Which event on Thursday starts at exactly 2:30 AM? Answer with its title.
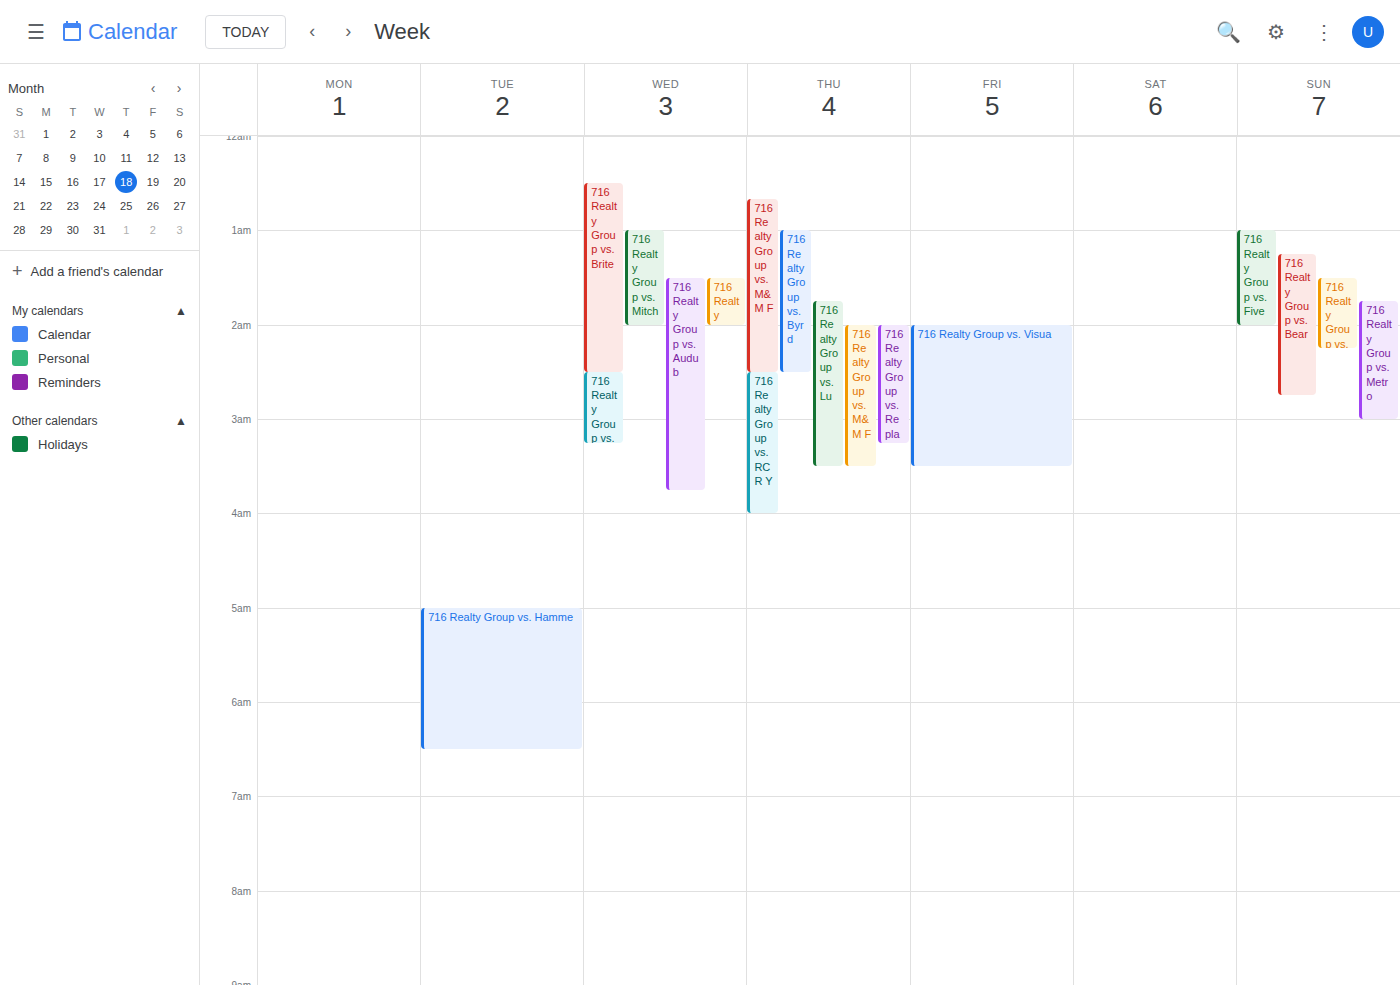
"716 Realty Group vs. RCR Y"